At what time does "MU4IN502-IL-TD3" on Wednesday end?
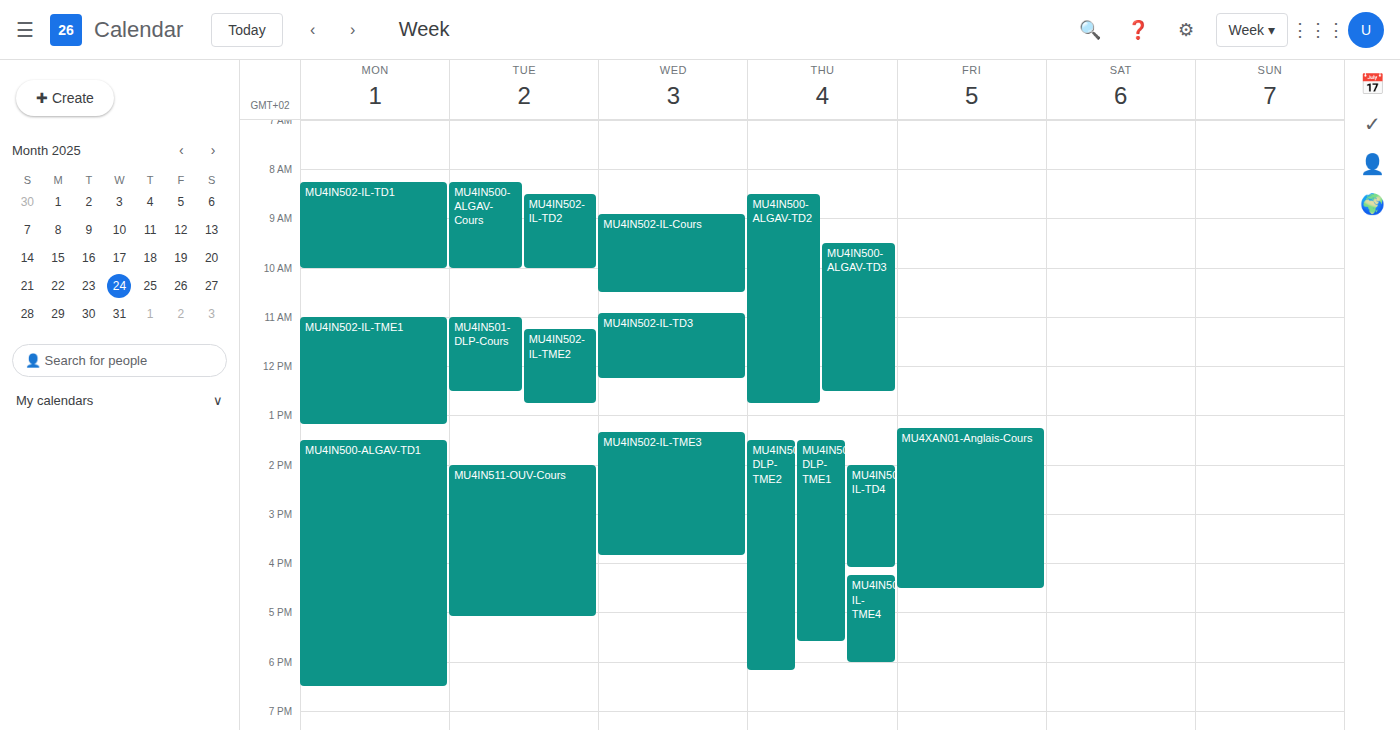
12:15 PM